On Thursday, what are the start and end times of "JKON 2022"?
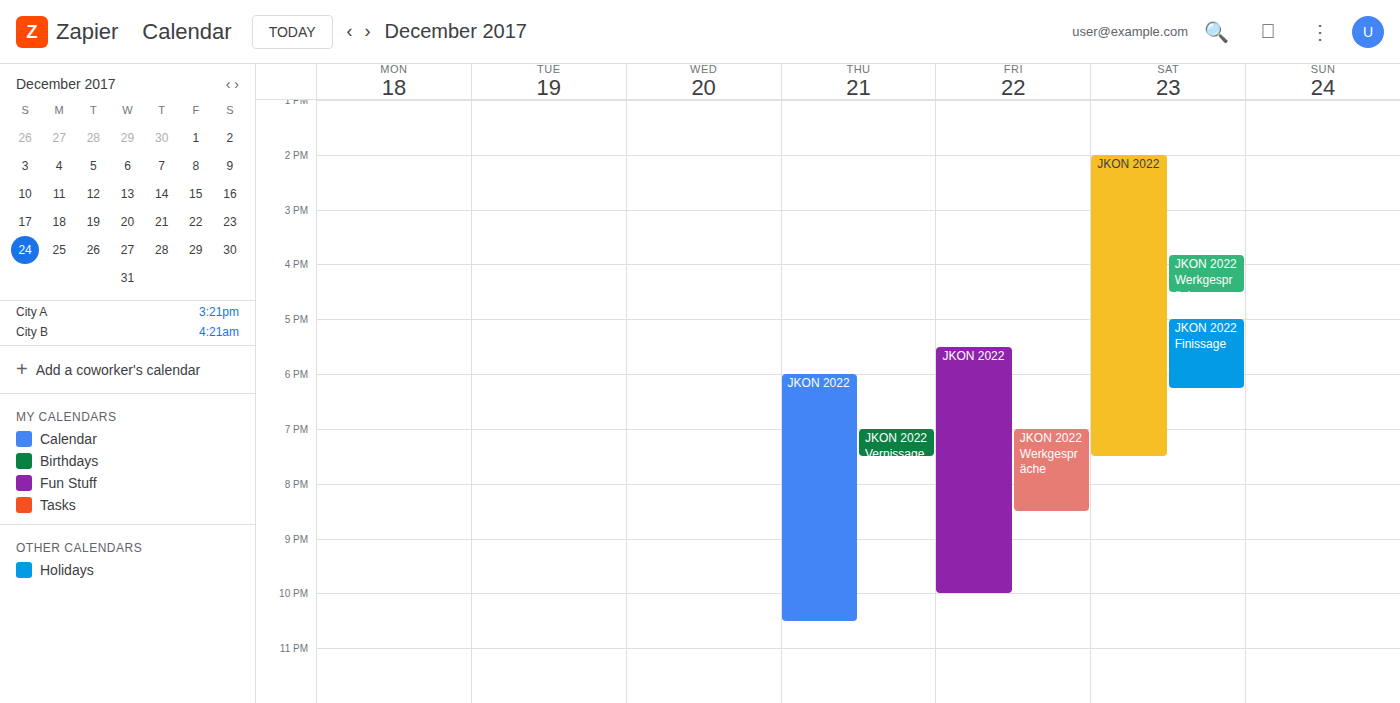
6:00 PM to 10:30 PM